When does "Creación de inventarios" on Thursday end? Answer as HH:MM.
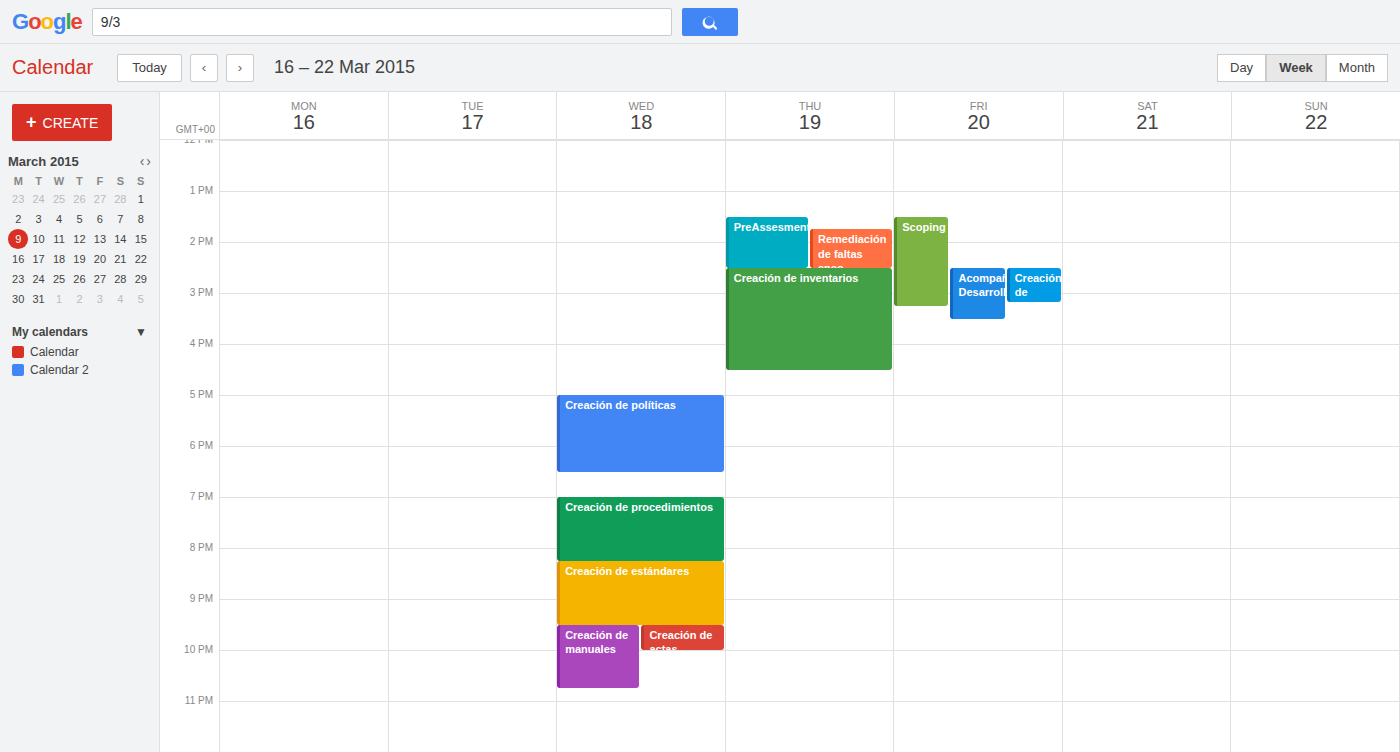
16:30